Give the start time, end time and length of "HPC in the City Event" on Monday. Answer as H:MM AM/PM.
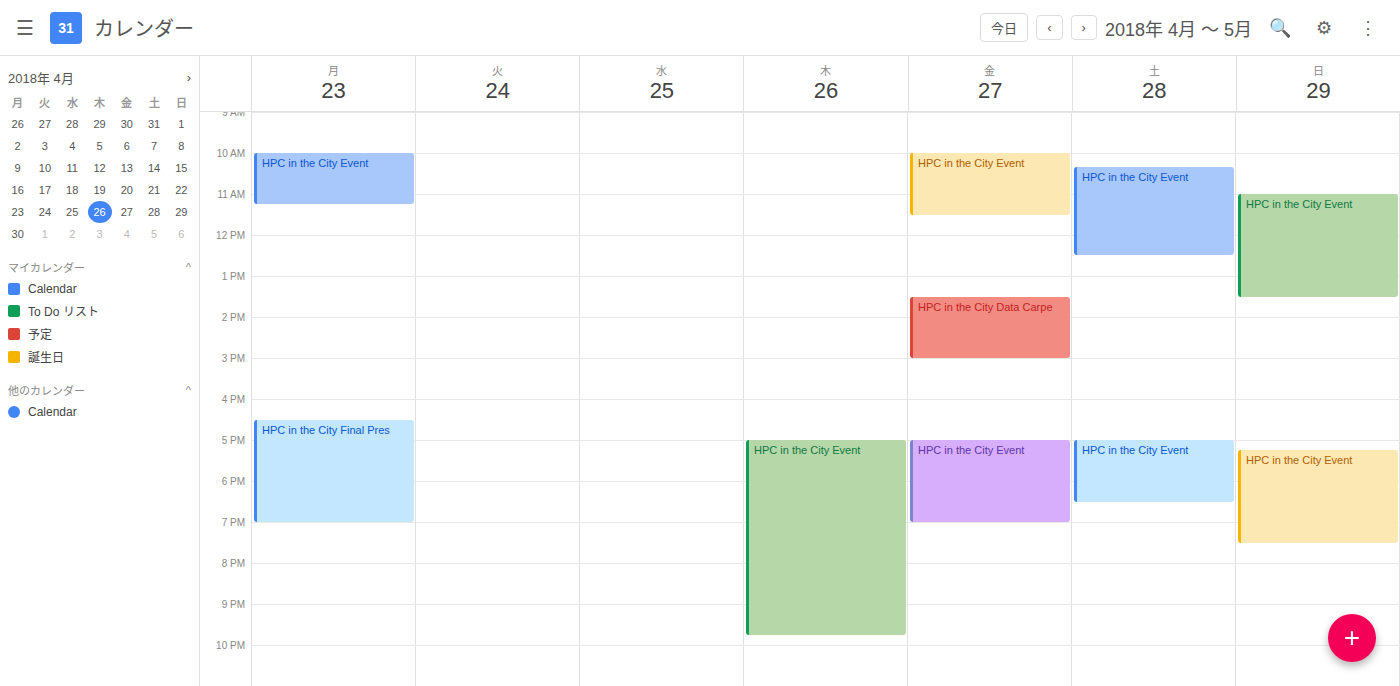
10:00 AM to 11:15 AM, 1 hour 15 minutes